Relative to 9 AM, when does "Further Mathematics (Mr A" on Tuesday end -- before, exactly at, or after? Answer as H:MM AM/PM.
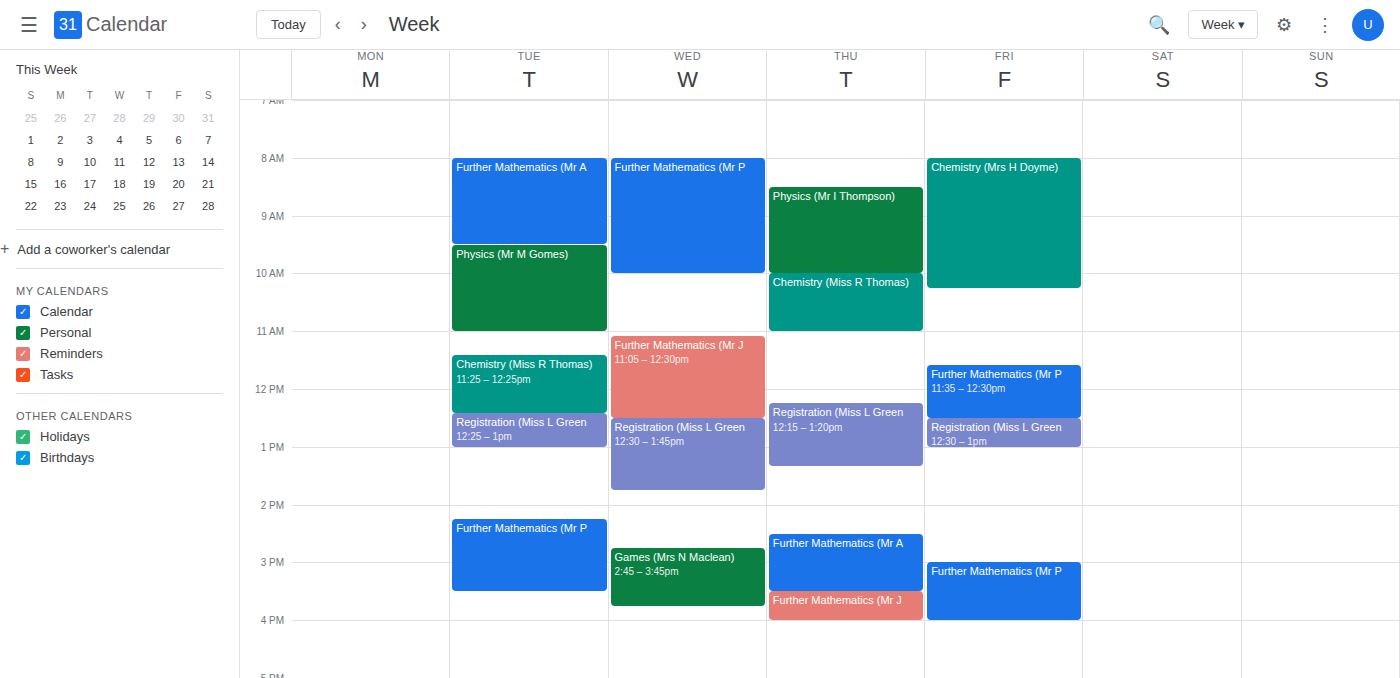
9:30 AM -- after 9 AM, 30 minutes below the 9 AM line.